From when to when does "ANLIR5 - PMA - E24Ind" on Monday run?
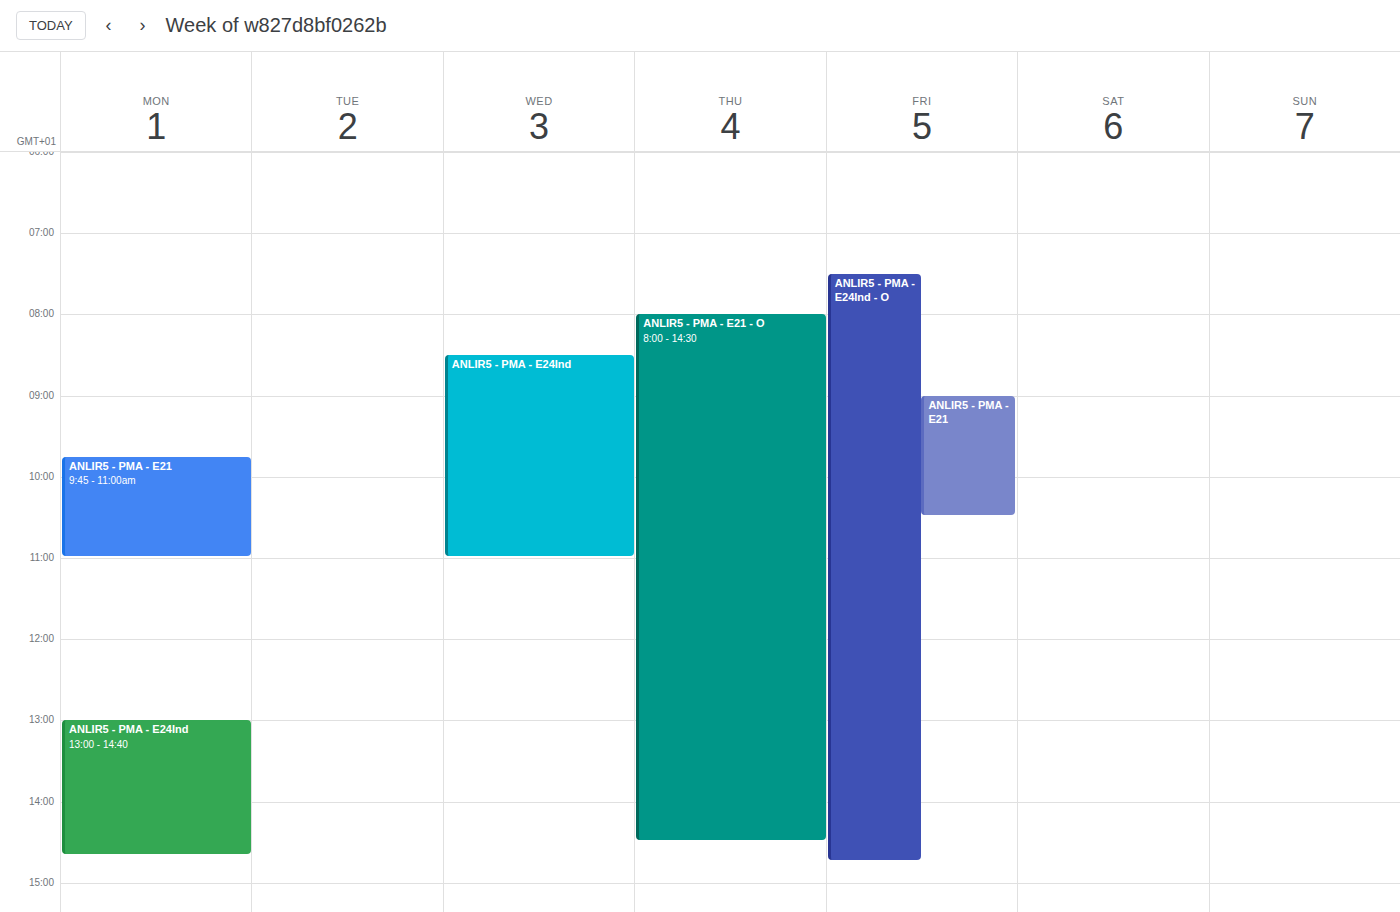
1:00 PM to 2:40 PM